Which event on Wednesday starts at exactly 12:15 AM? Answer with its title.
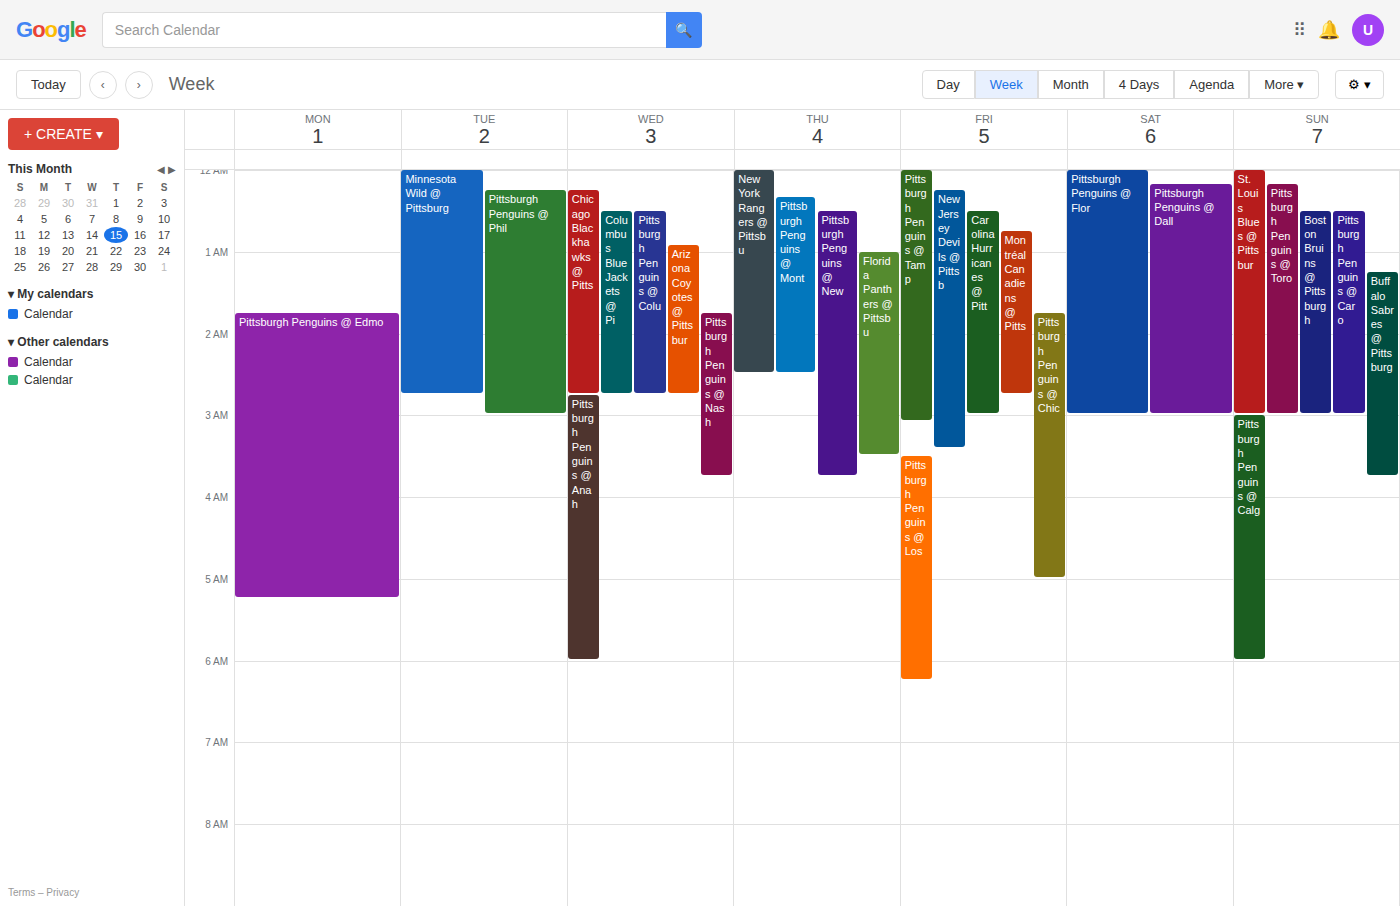
"Chicago Blackhawks @ Pitts"